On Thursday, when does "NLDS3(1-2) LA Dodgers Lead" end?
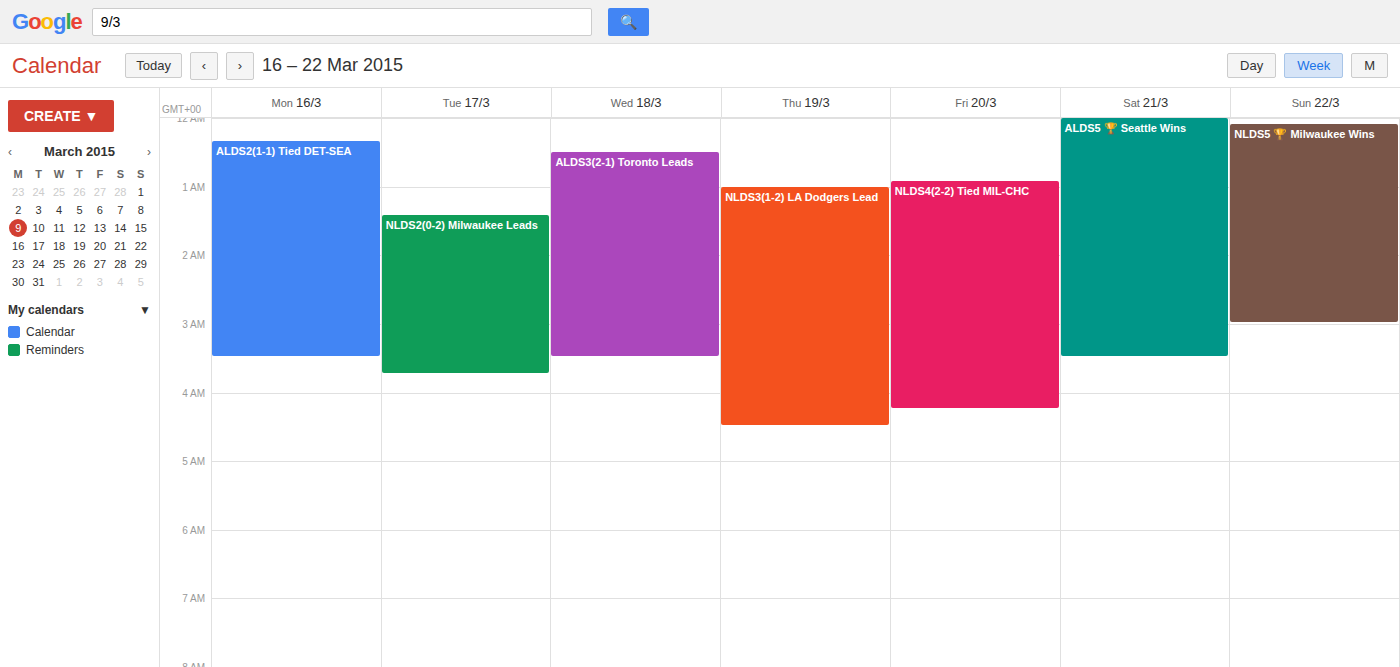
4:30 AM